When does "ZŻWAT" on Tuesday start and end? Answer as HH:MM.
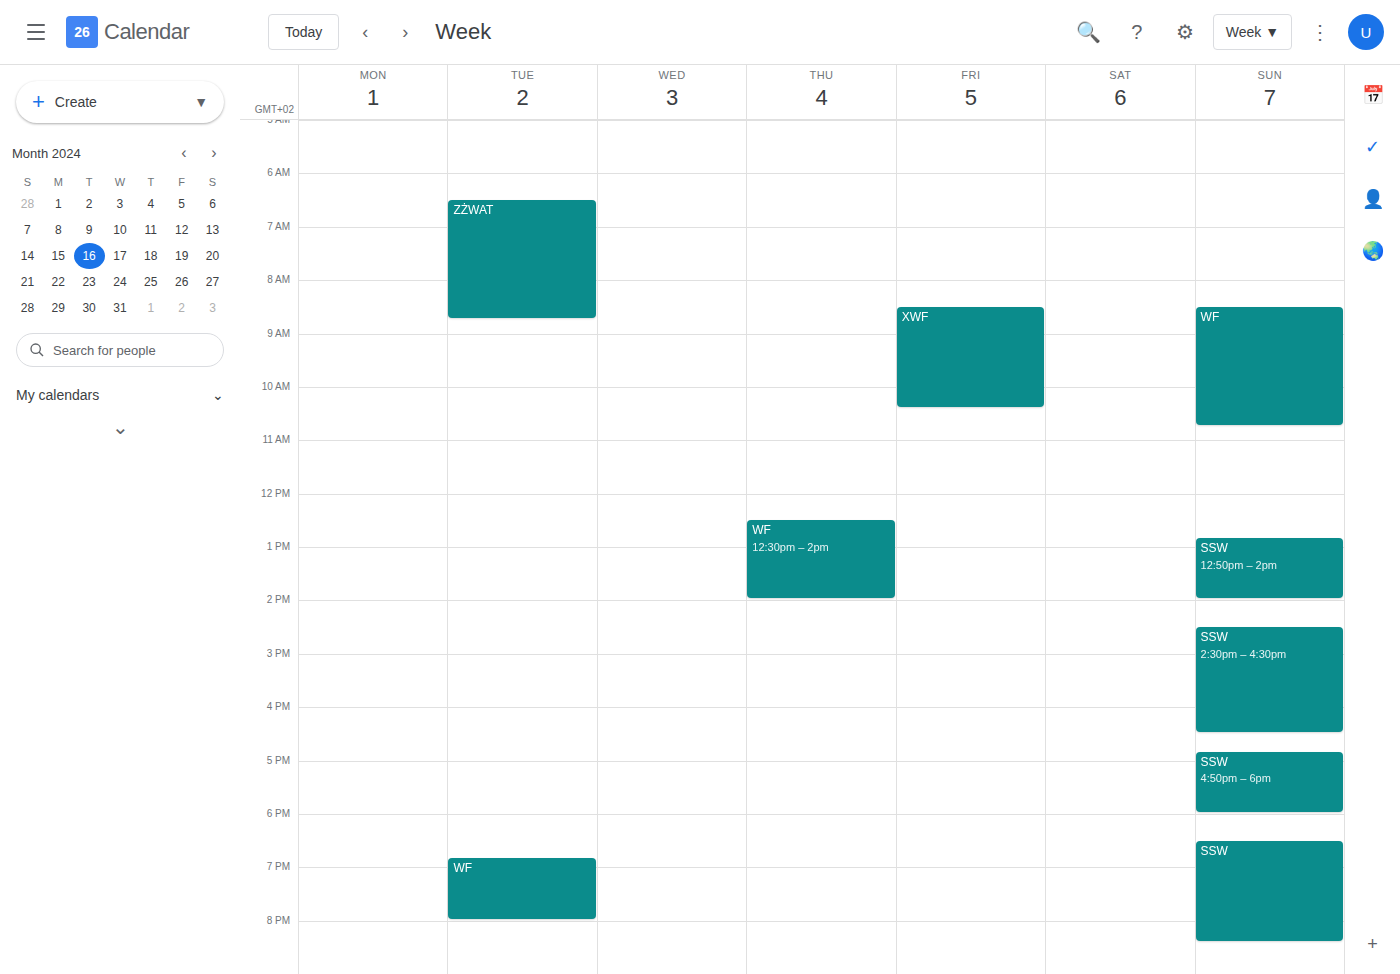
06:30 to 08:45